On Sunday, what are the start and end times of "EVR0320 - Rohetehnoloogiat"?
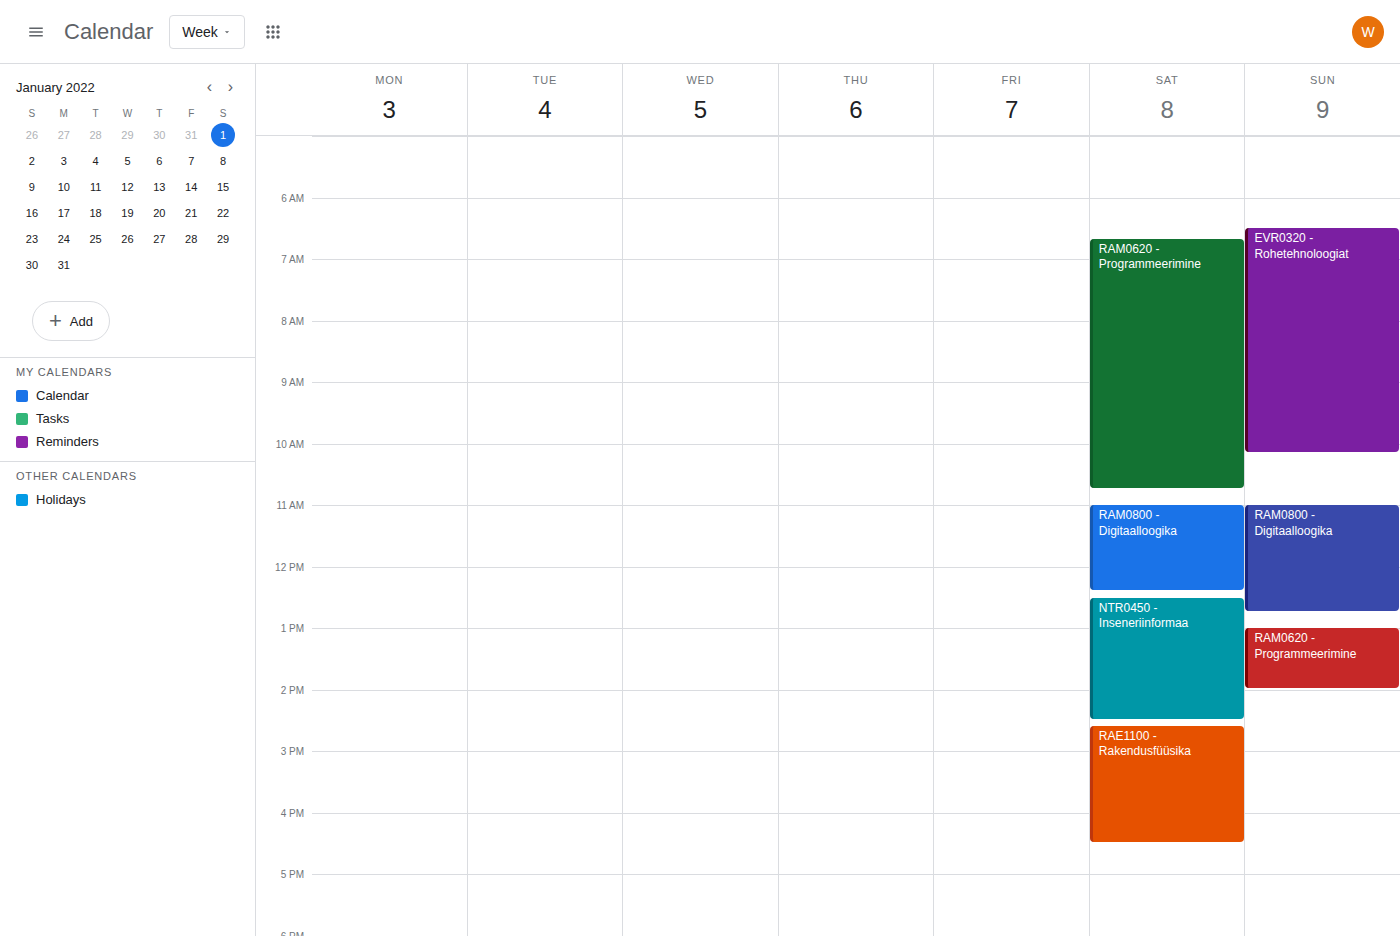
6:30 AM to 10:10 AM